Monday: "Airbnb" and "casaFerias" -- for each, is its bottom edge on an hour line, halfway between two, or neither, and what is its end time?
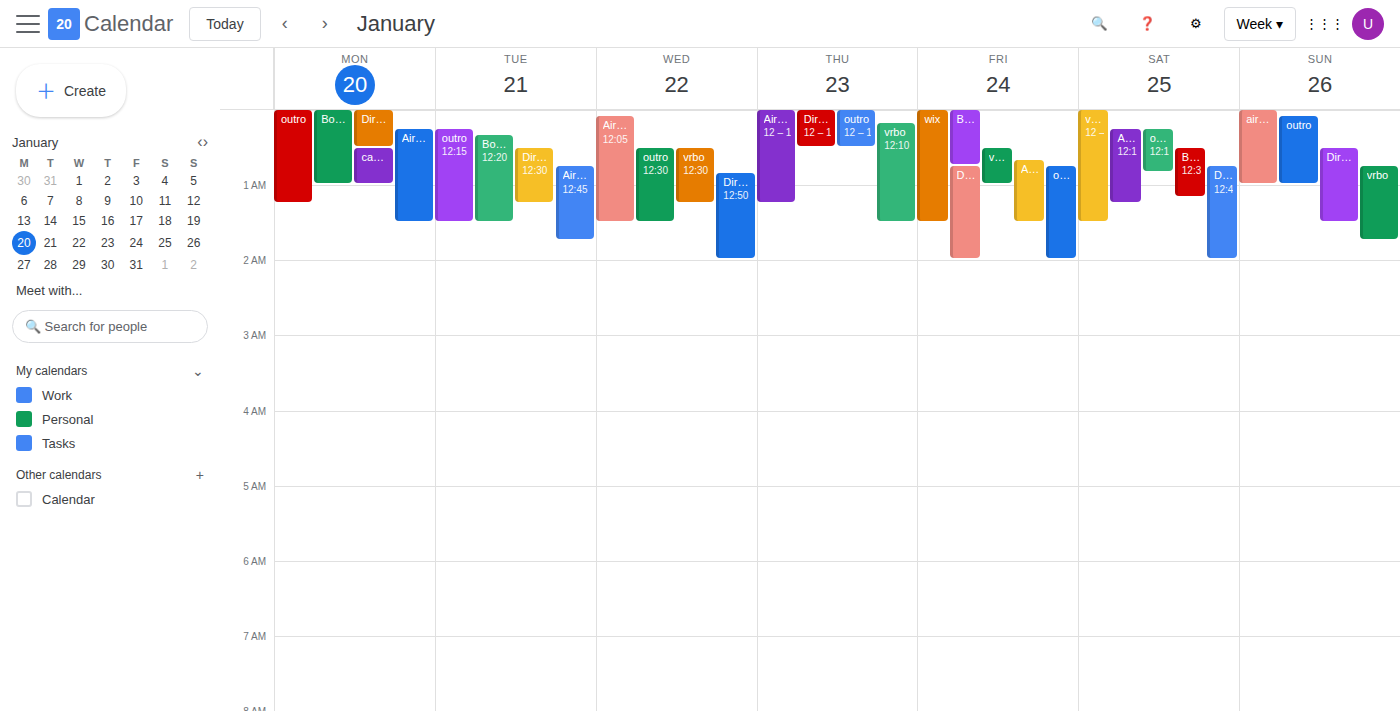
"Airbnb": 1:30 AM, halfway between the 1 AM and 2 AM lines. "casaFerias": 1:00 AM, exactly on the 1 AM line.